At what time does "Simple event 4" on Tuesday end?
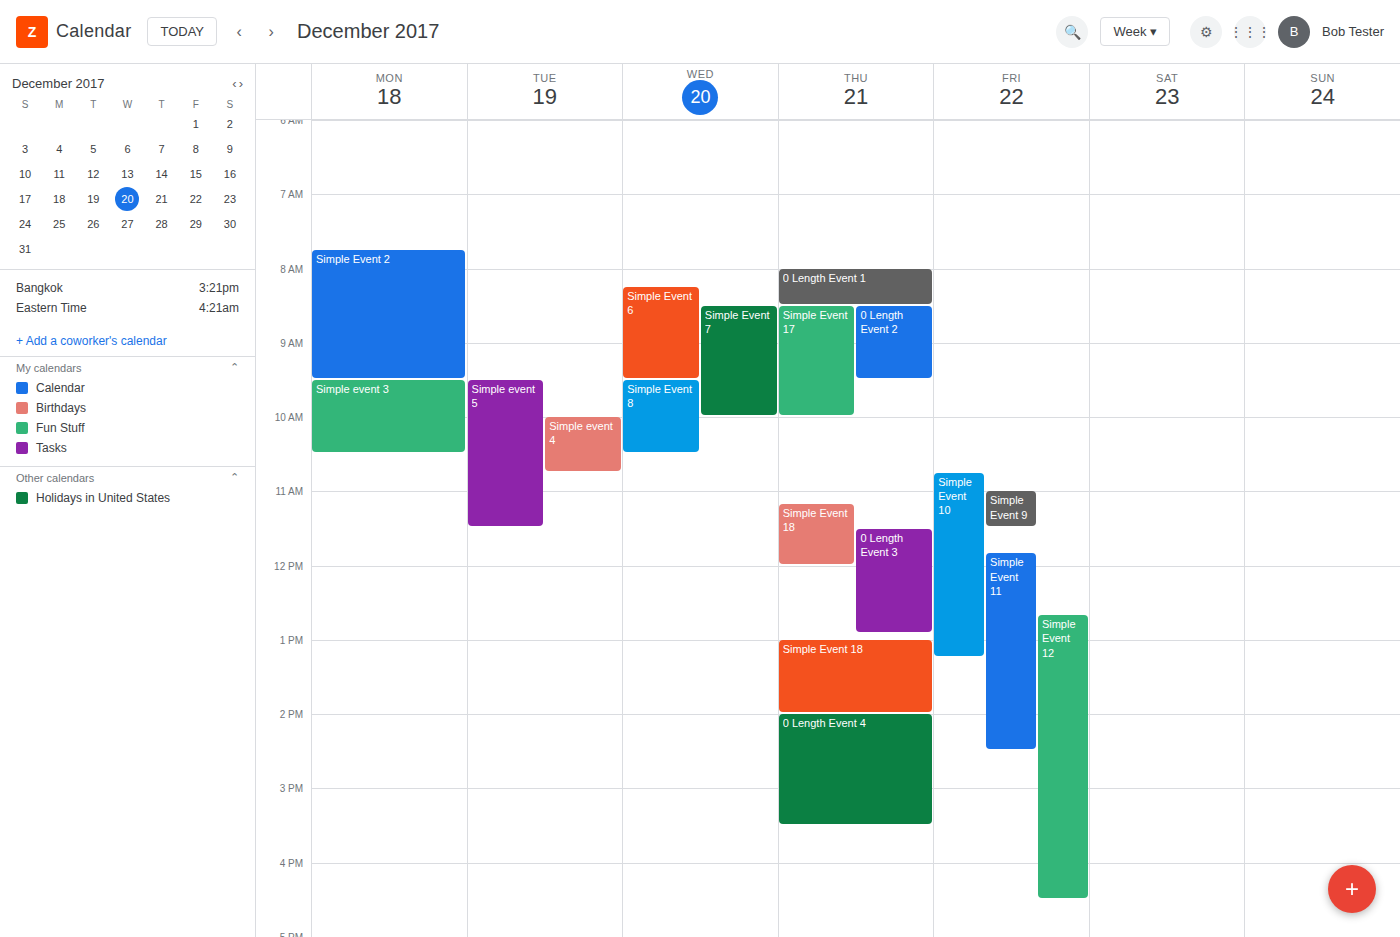
10:45 AM